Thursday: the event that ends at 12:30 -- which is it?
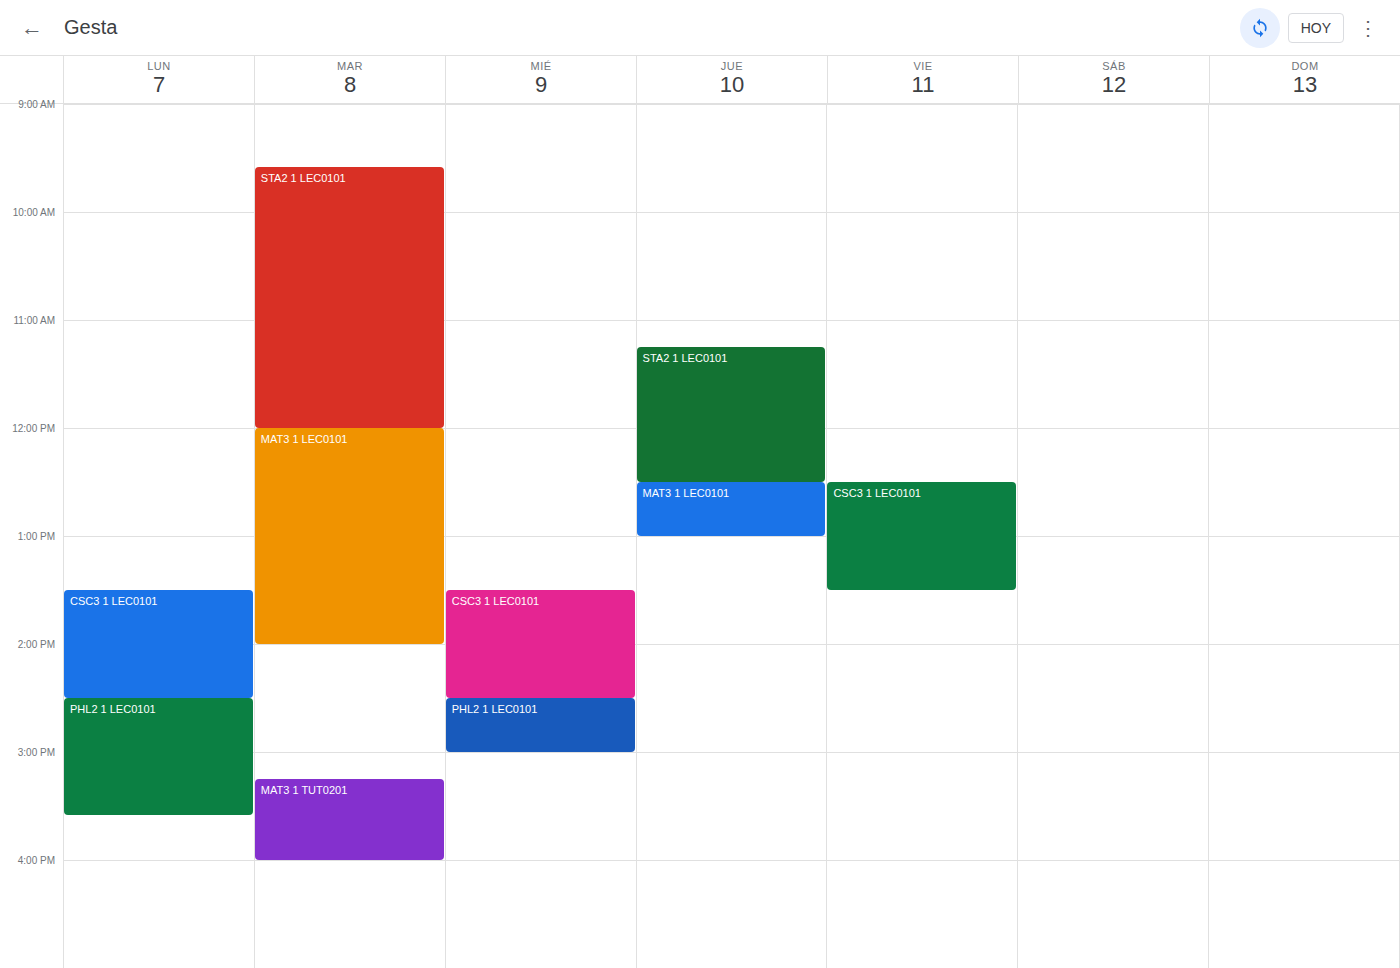
"STA2 1 LEC0101"